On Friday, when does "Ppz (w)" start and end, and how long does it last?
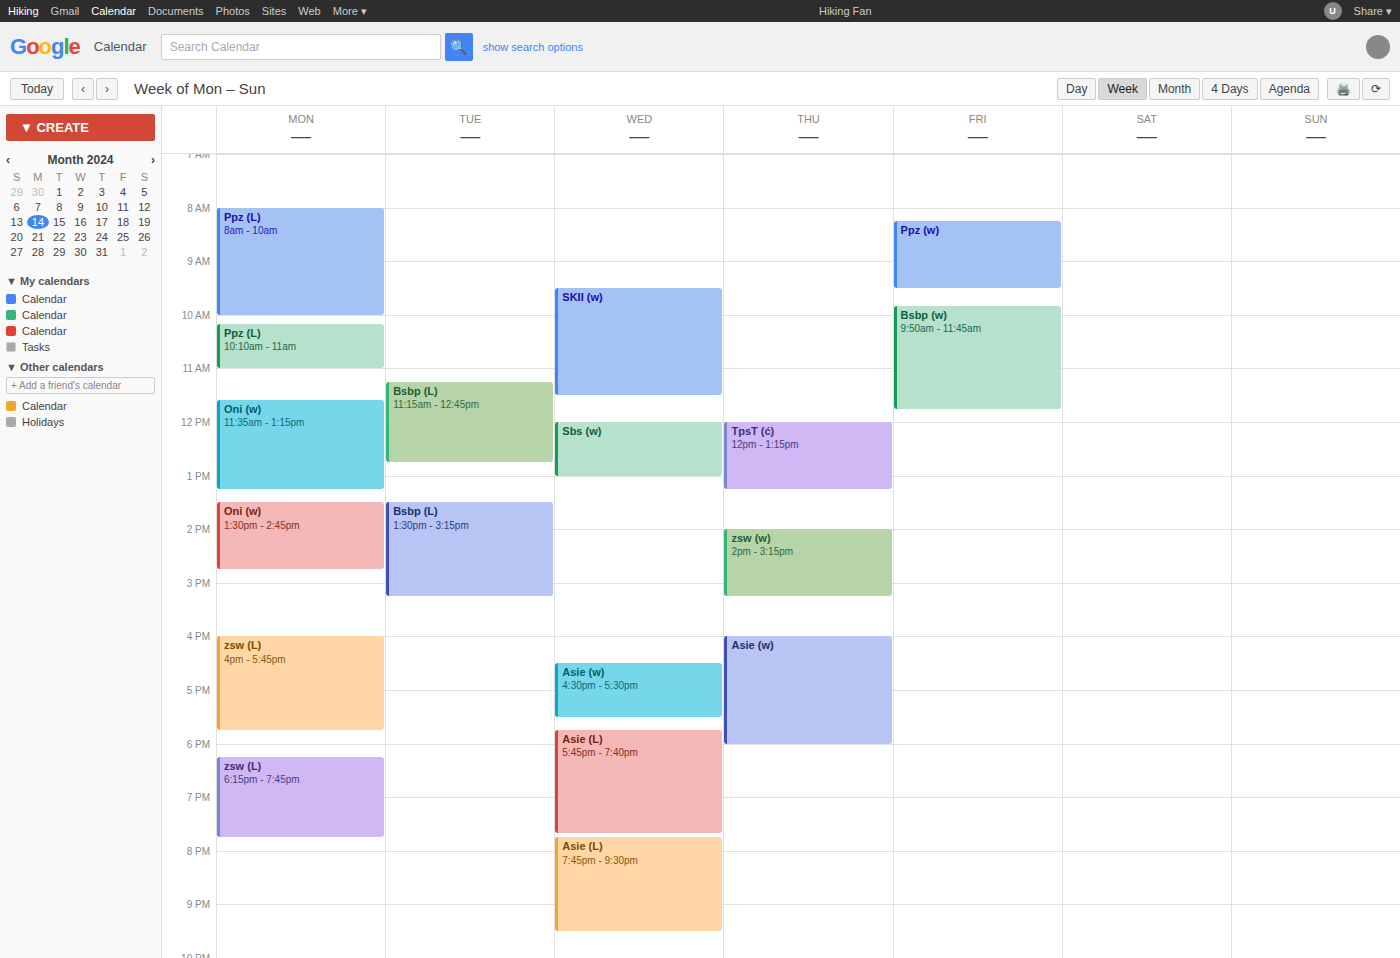
08:15 to 09:30, 1 hour 15 minutes